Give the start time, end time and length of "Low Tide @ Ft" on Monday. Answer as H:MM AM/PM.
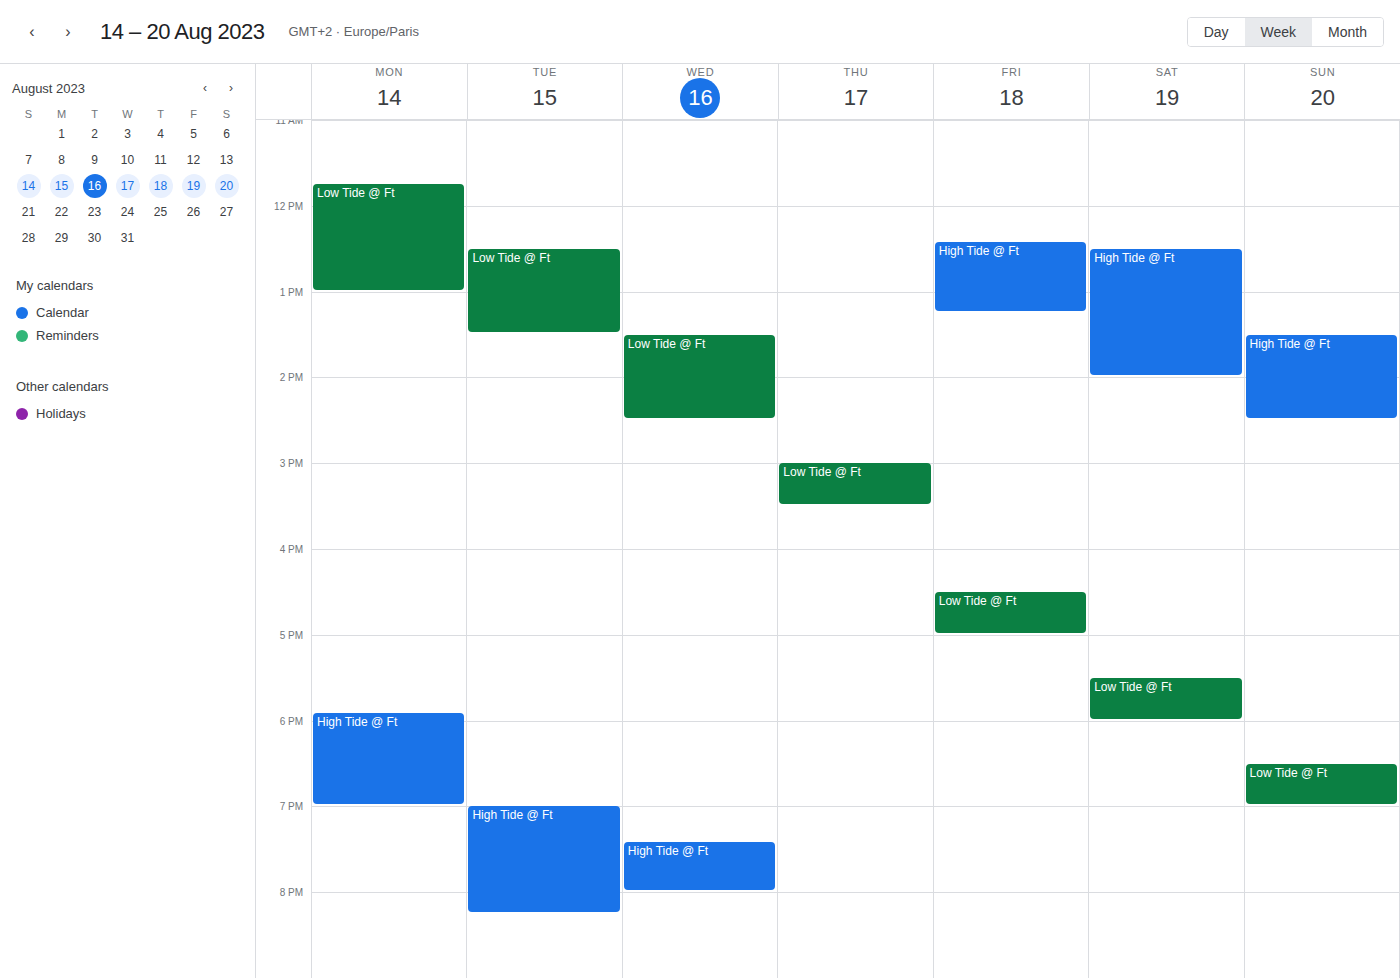
11:45 AM to 1:00 PM, 1 hour 15 minutes